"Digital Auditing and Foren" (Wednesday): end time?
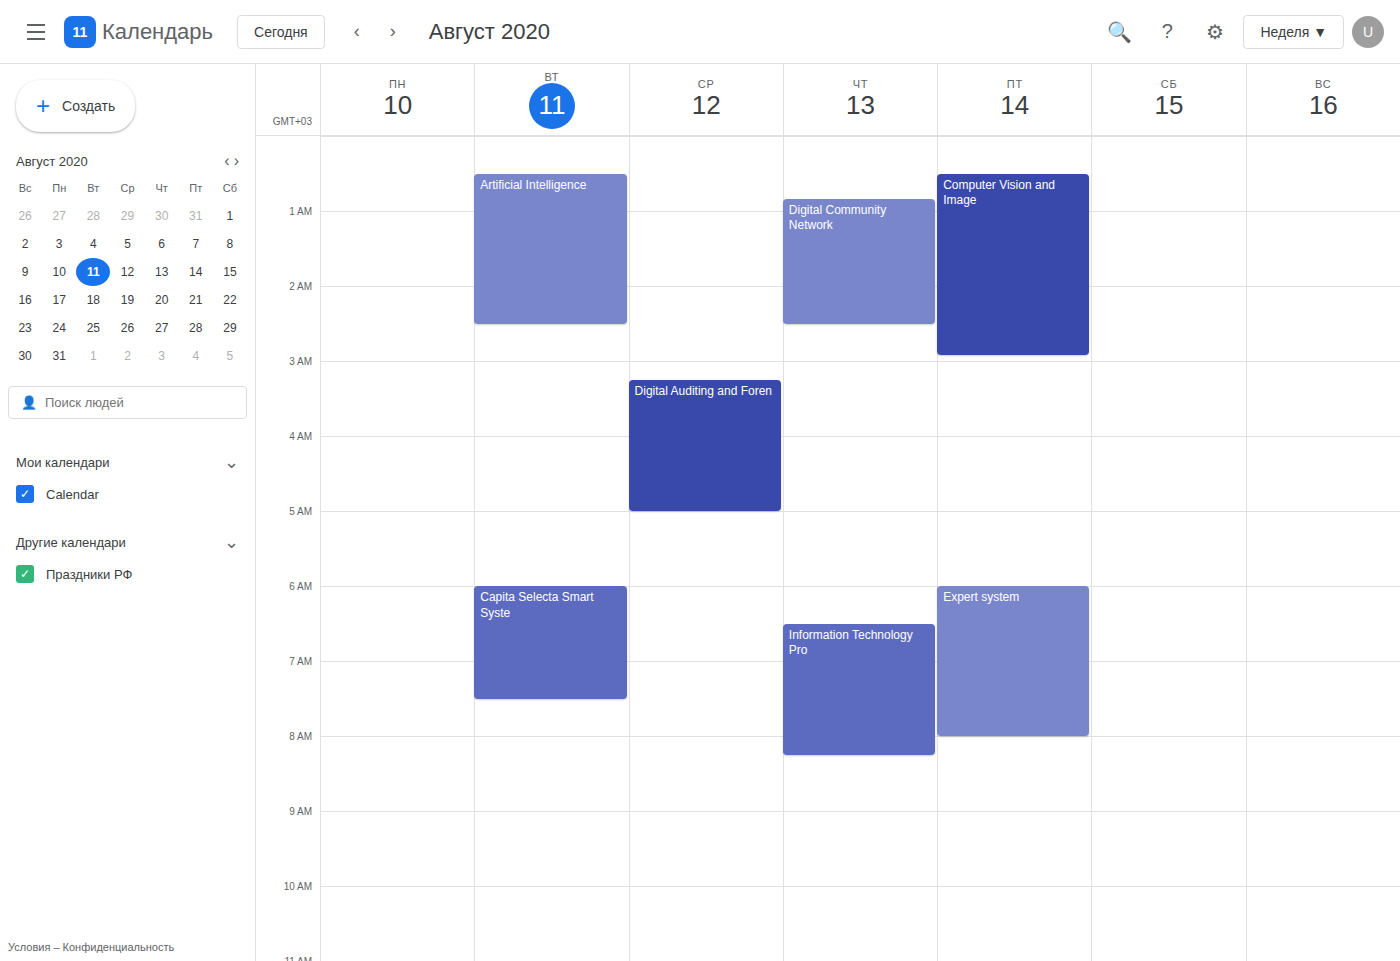
5:00 AM